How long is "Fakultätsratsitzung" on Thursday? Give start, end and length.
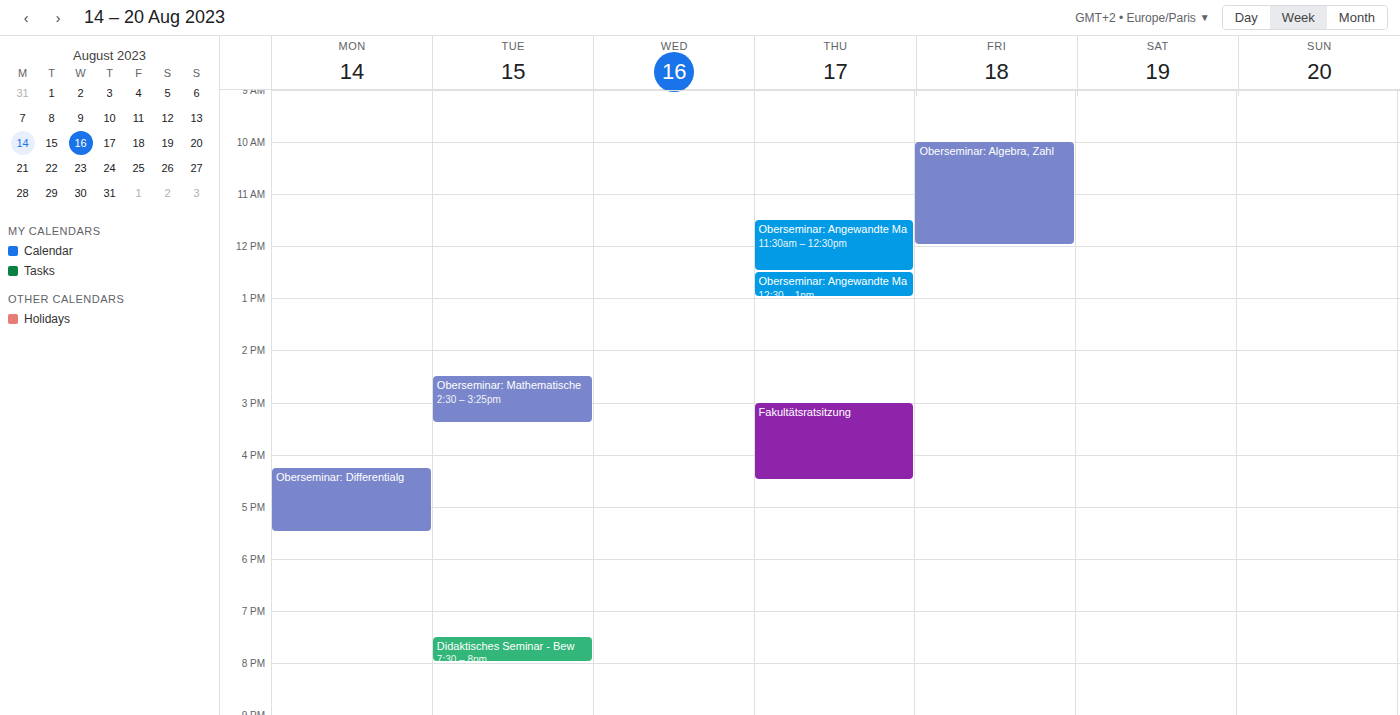
15:00 to 16:30, 1 hour 30 minutes